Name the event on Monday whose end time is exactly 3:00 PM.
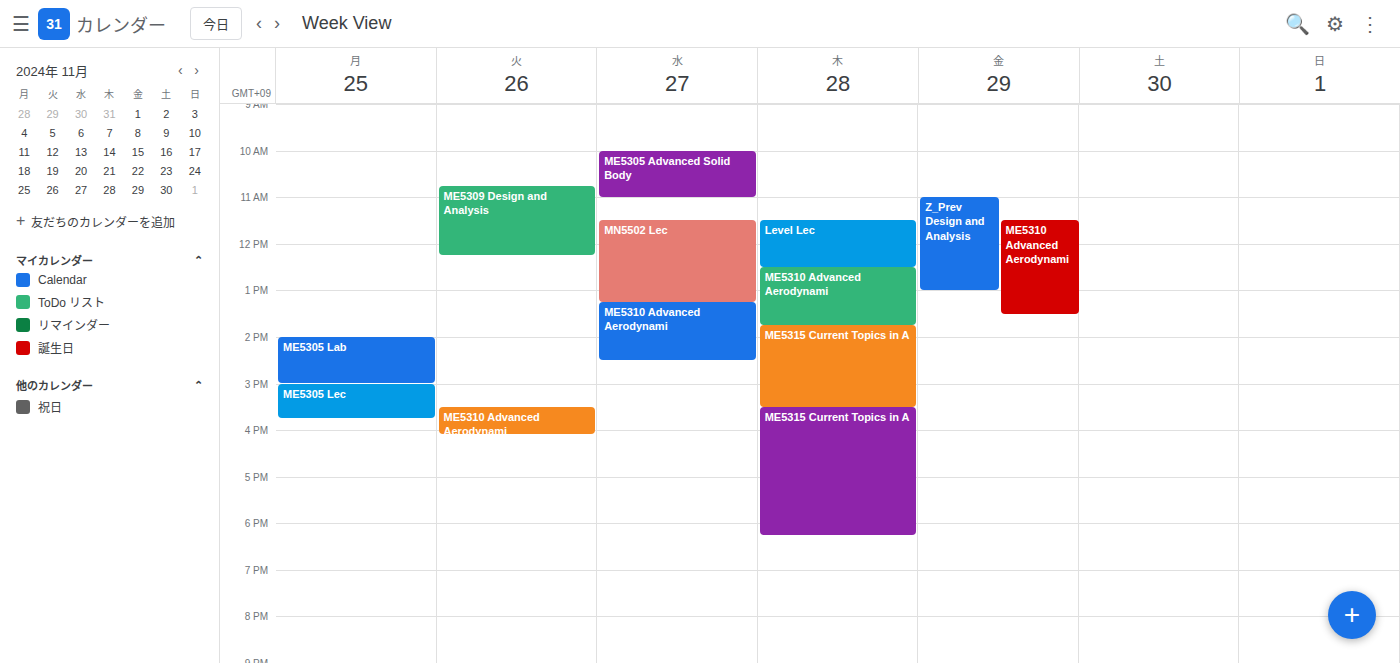
"ME5305 Lab"